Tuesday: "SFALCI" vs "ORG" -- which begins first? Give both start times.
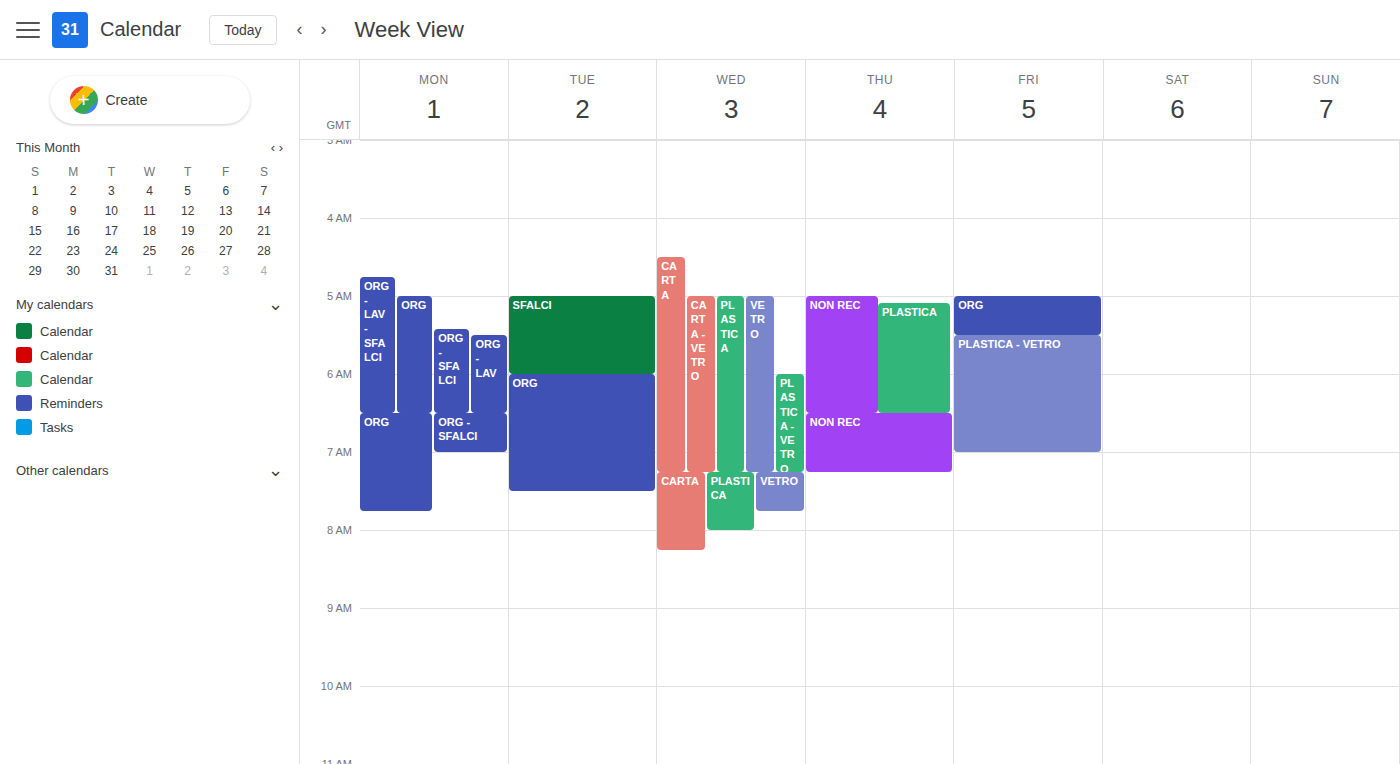
"SFALCI" 5:00 AM; "ORG" 6:00 AM.